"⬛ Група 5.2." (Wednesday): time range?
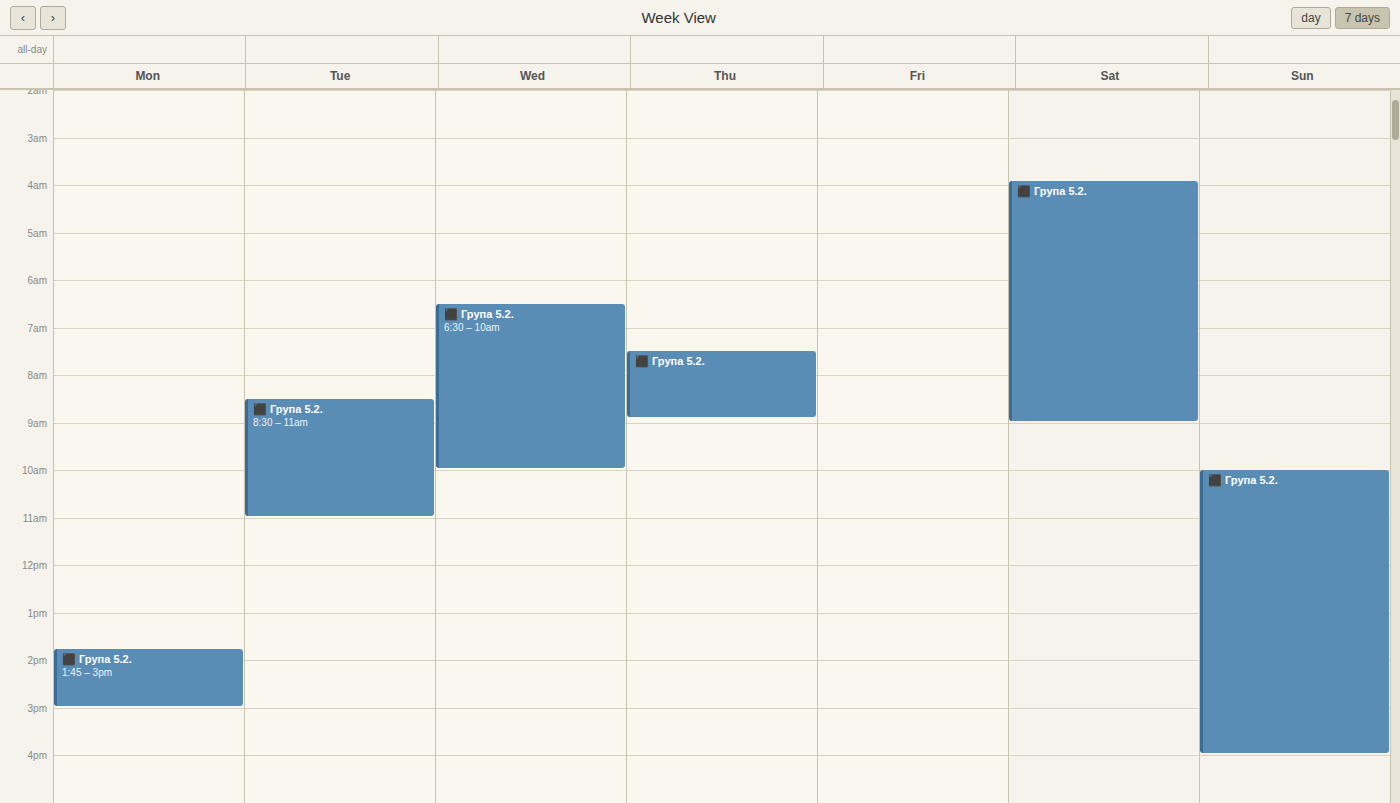
6:30 AM to 10:00 AM